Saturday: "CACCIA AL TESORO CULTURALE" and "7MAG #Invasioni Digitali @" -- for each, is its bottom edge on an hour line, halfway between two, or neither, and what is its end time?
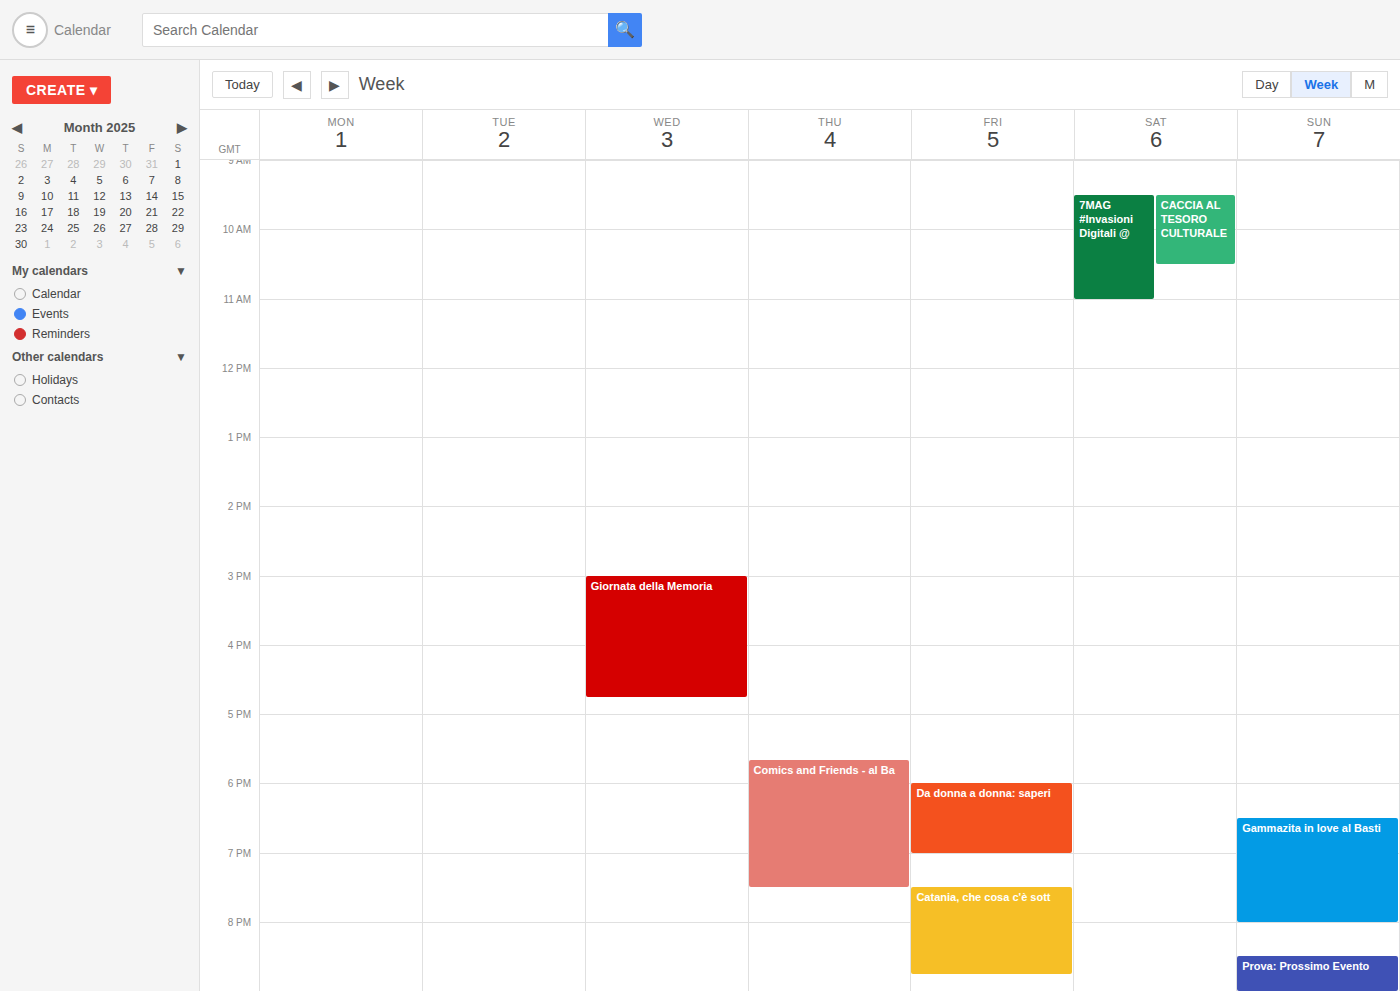
"CACCIA AL TESORO CULTURALE": 10:30 AM, halfway between the 10 AM and 11 AM lines. "7MAG #Invasioni Digitali @": 11:00 AM, exactly on the 11 AM line.